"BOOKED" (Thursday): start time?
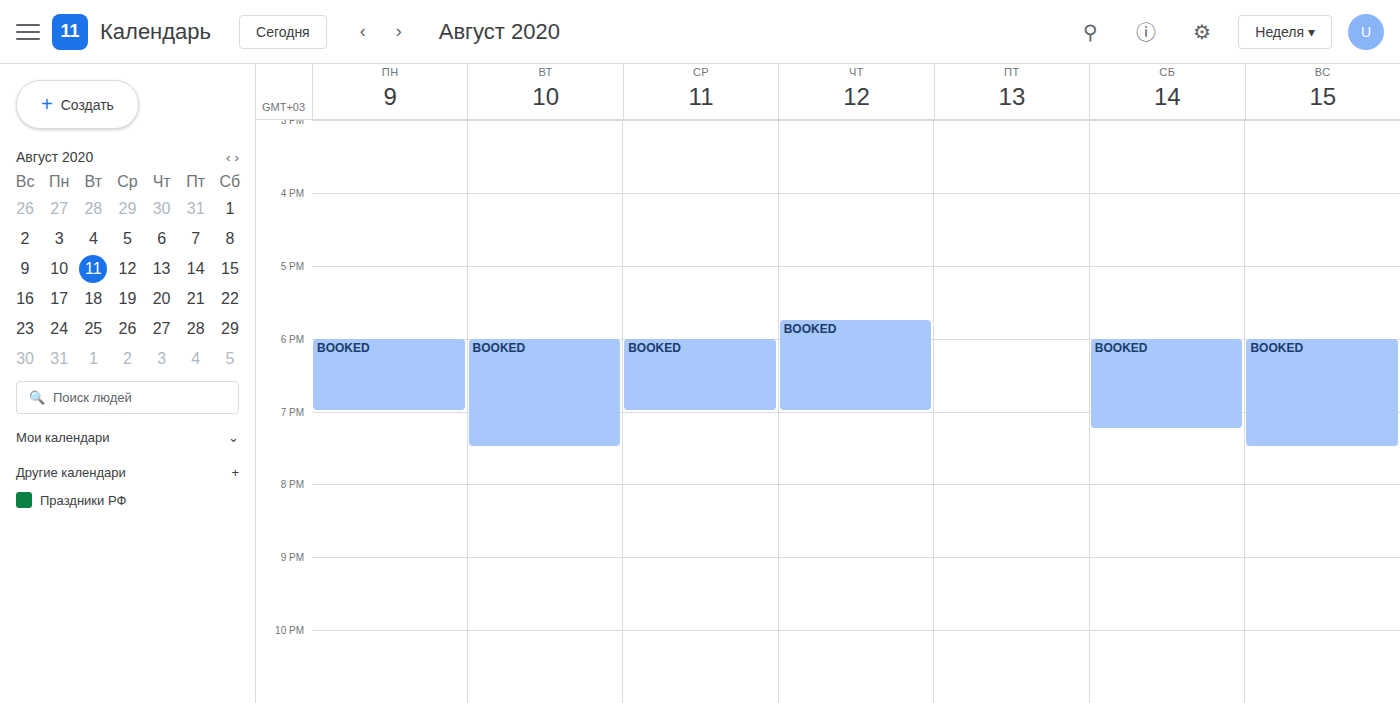
17:45